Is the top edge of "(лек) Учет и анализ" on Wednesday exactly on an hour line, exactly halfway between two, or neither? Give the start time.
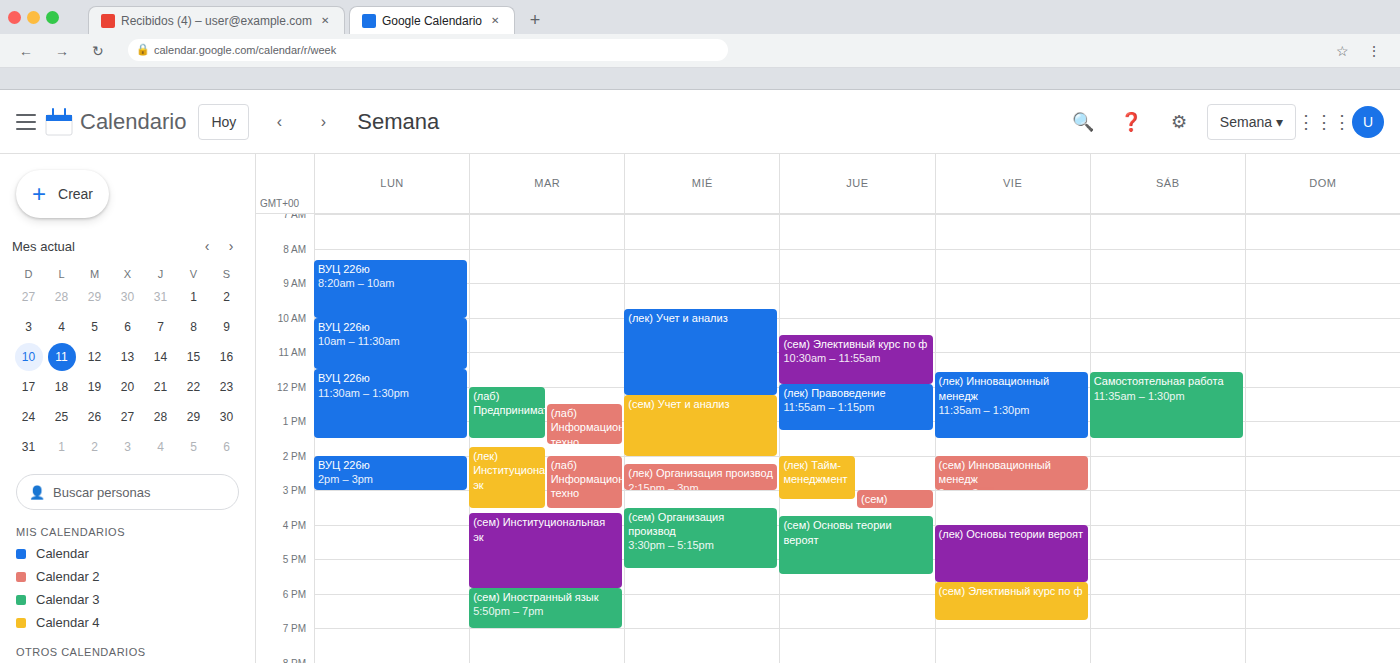
9:45 AM -- neither: three quarters of the way from the 9 AM line to the 10 AM line.